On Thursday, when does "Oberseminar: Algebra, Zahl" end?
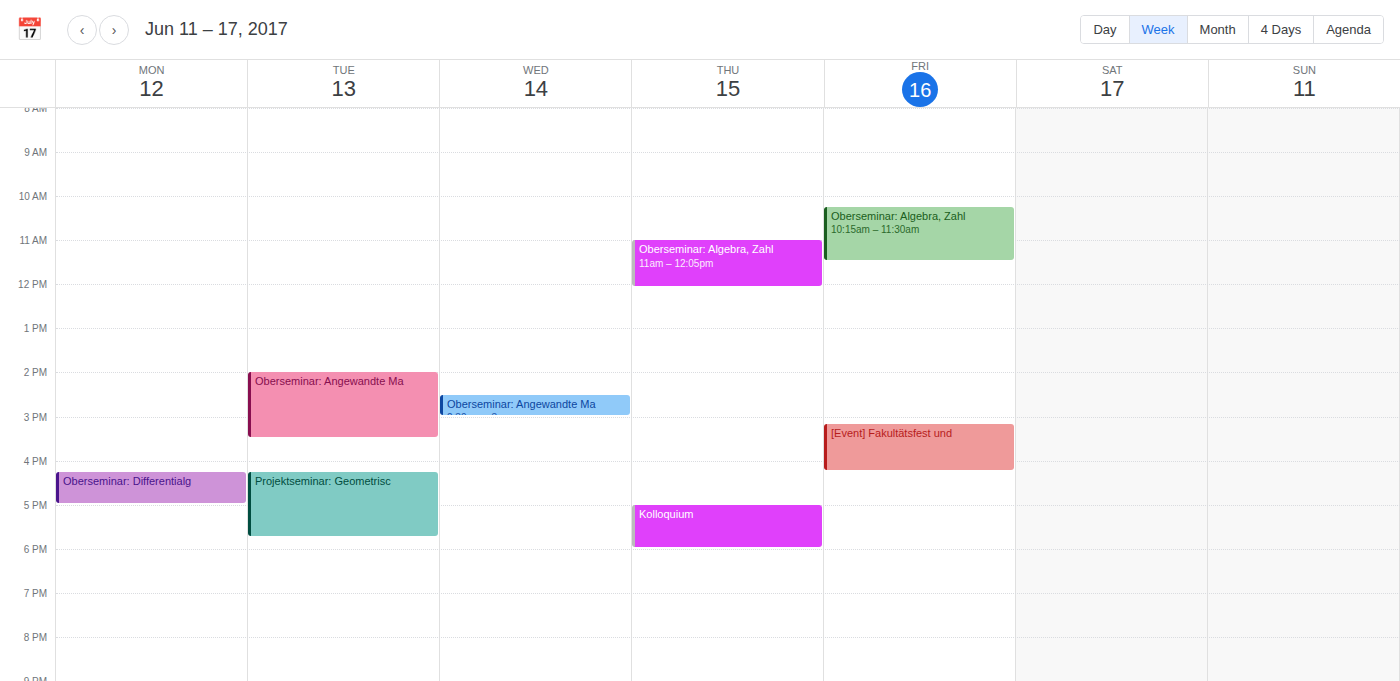
12:05 PM